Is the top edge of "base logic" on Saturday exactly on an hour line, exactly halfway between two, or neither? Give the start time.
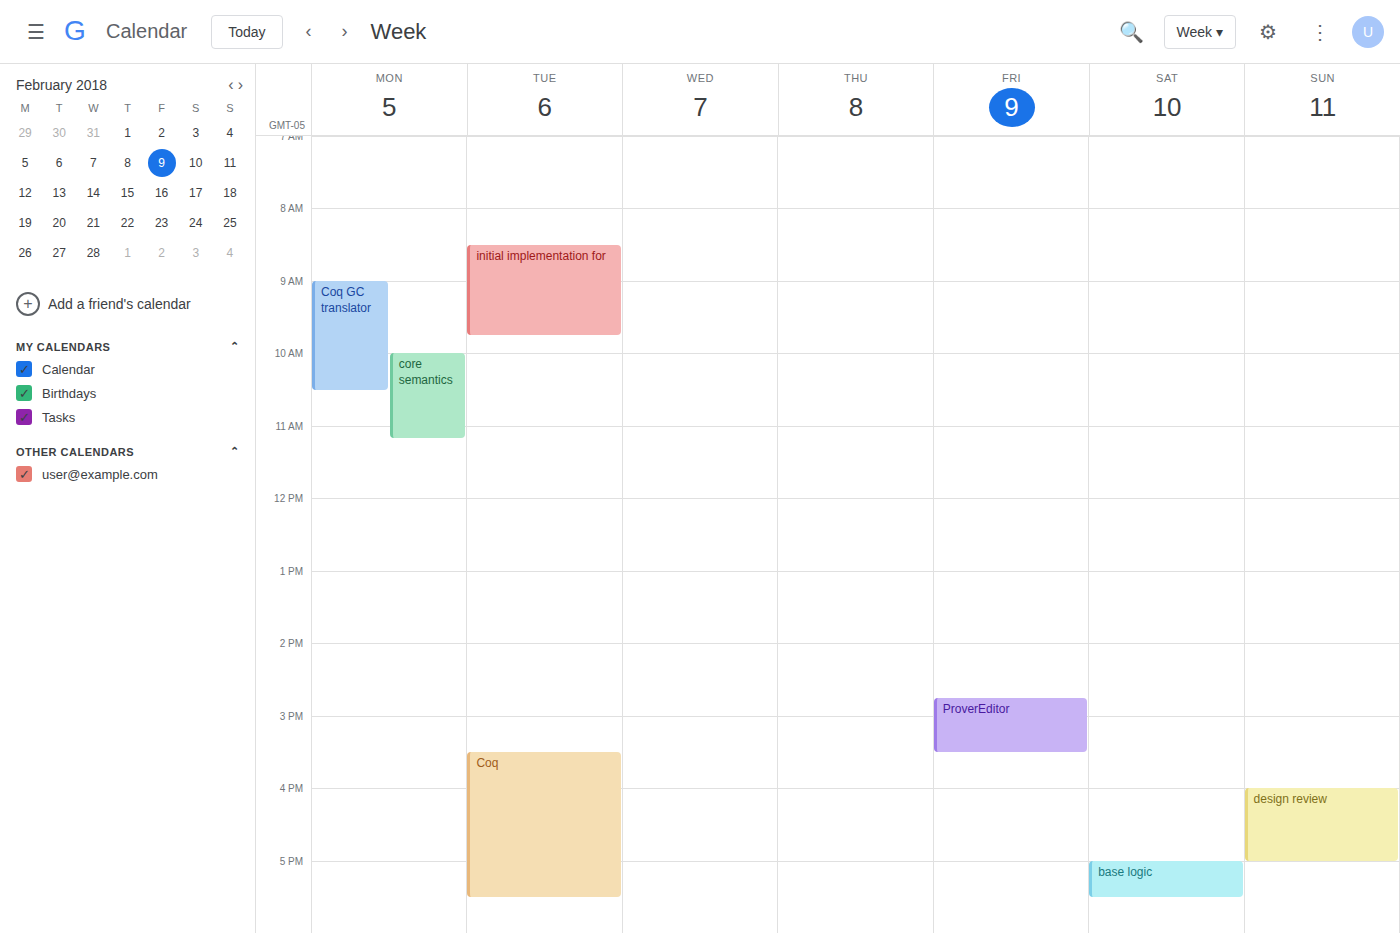
5:00 PM -- exactly on the 5 PM line.